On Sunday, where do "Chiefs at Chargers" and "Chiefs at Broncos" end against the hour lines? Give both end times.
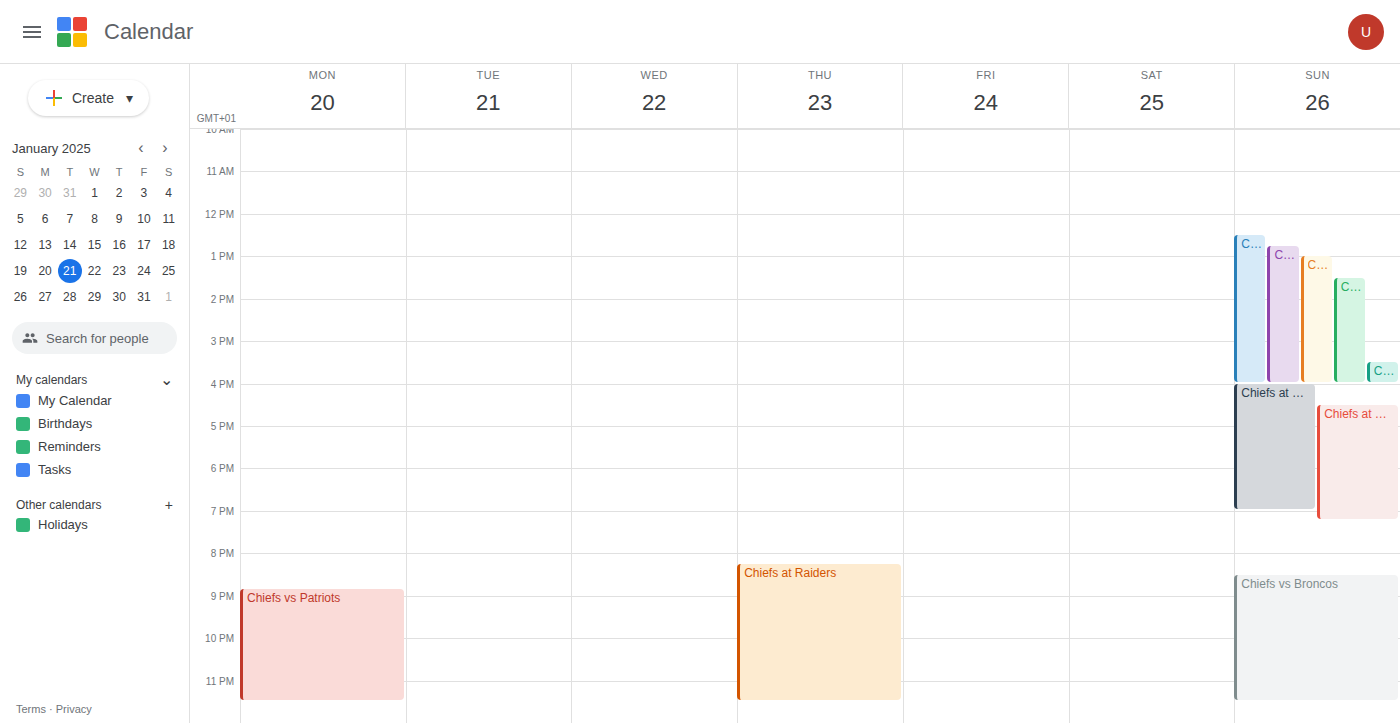
"Chiefs at Chargers": 7:00 PM, exactly on the 7 PM line. "Chiefs at Broncos": 7:15 PM, neither: a quarter of the way from the 7 PM line to the 8 PM line.